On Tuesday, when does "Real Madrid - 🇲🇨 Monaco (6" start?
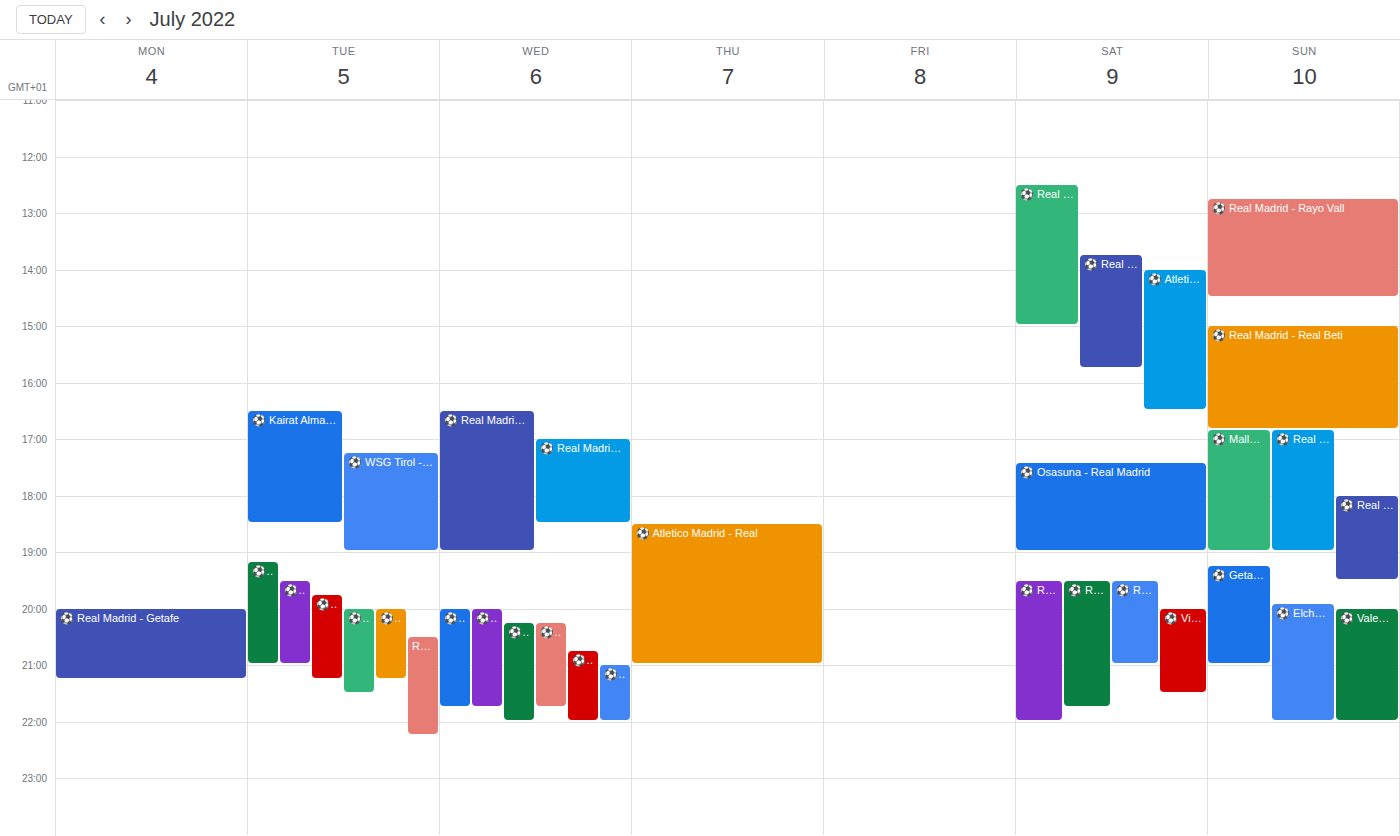
8:30 PM